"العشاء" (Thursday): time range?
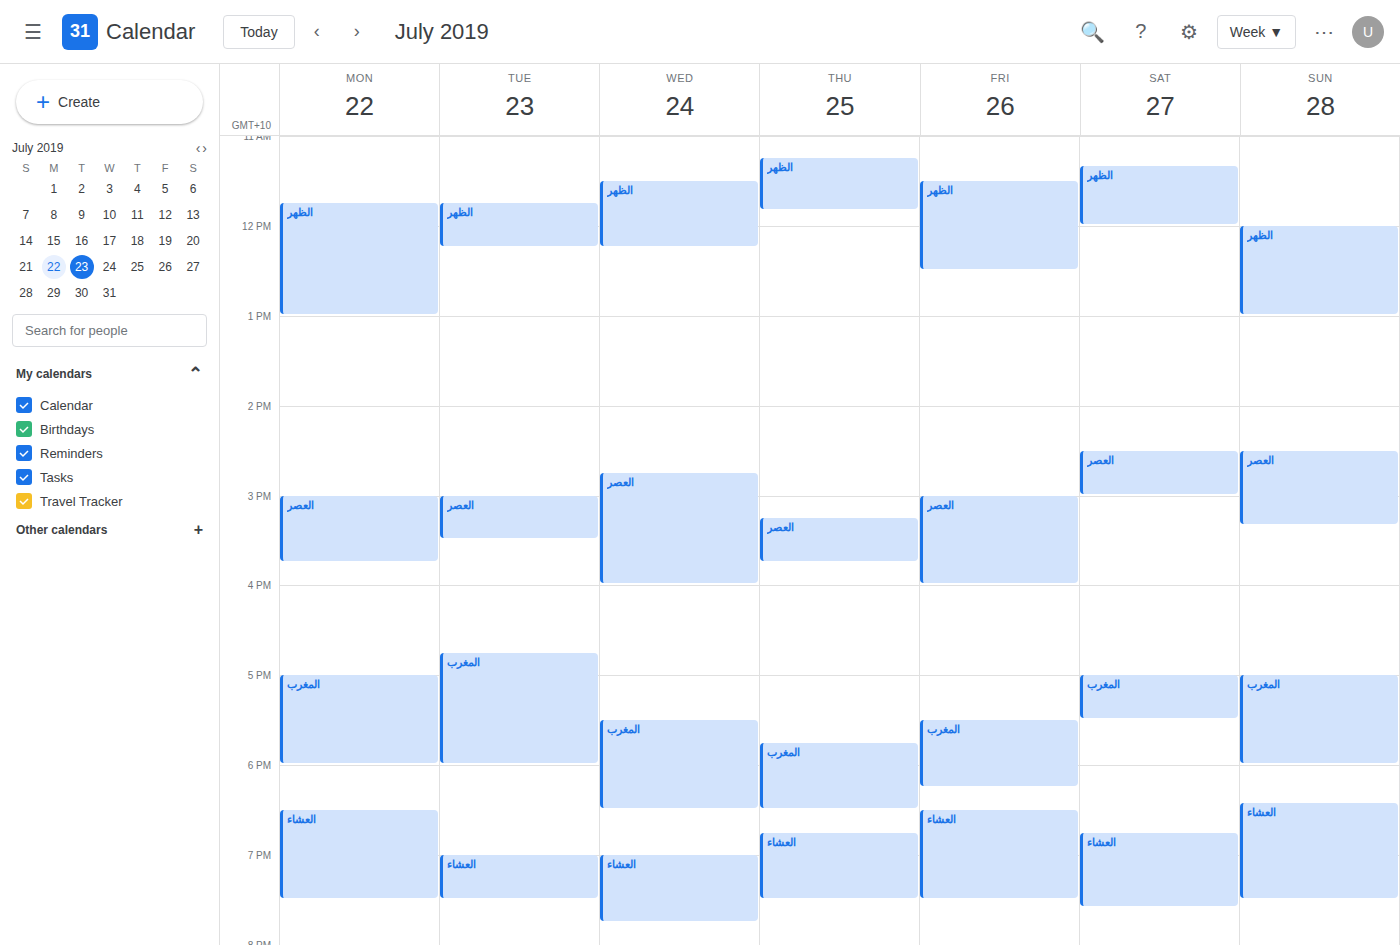
6:45 PM to 7:30 PM